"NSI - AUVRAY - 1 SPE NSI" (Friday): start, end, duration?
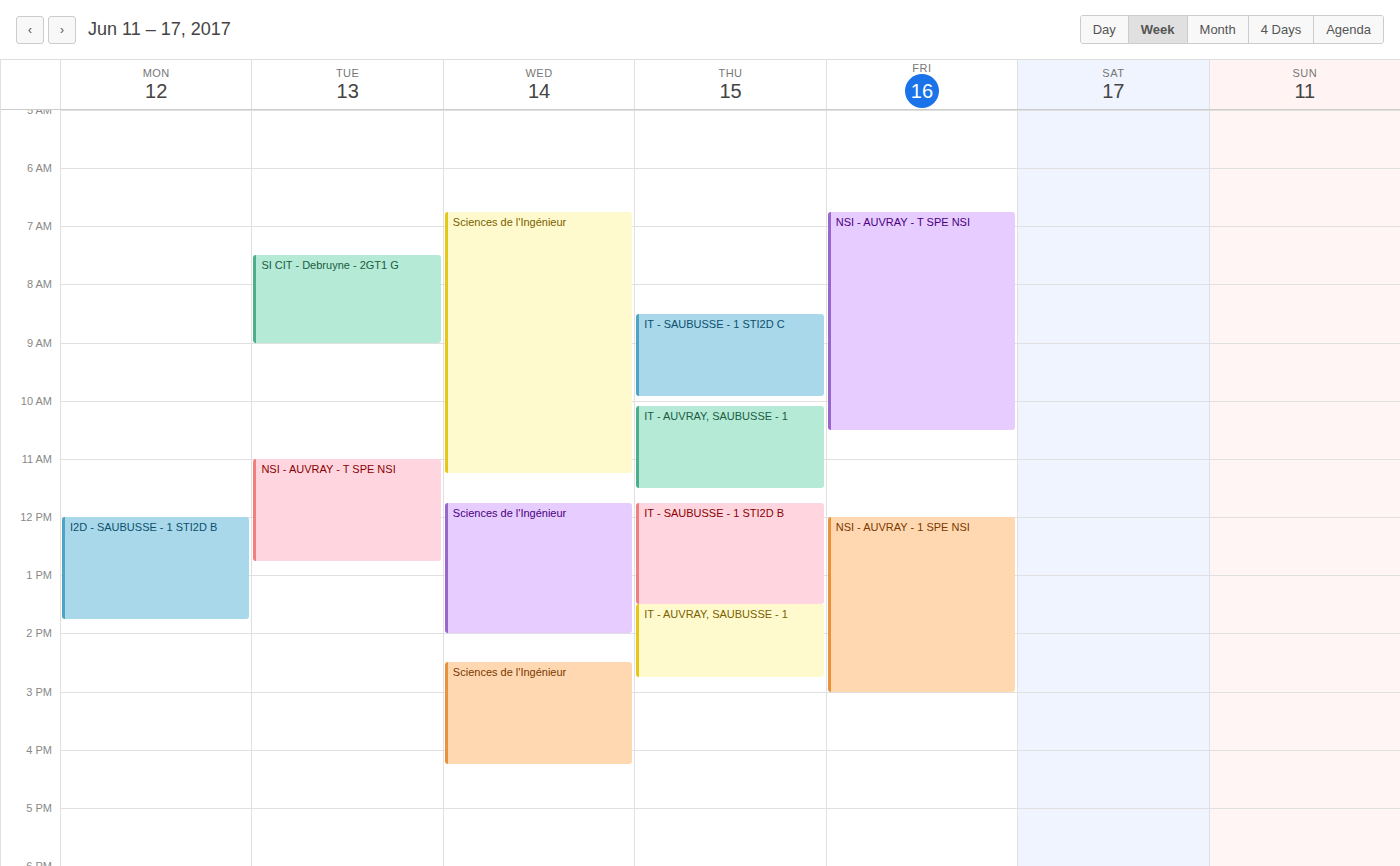
12:00 PM to 3:00 PM, 3 hours